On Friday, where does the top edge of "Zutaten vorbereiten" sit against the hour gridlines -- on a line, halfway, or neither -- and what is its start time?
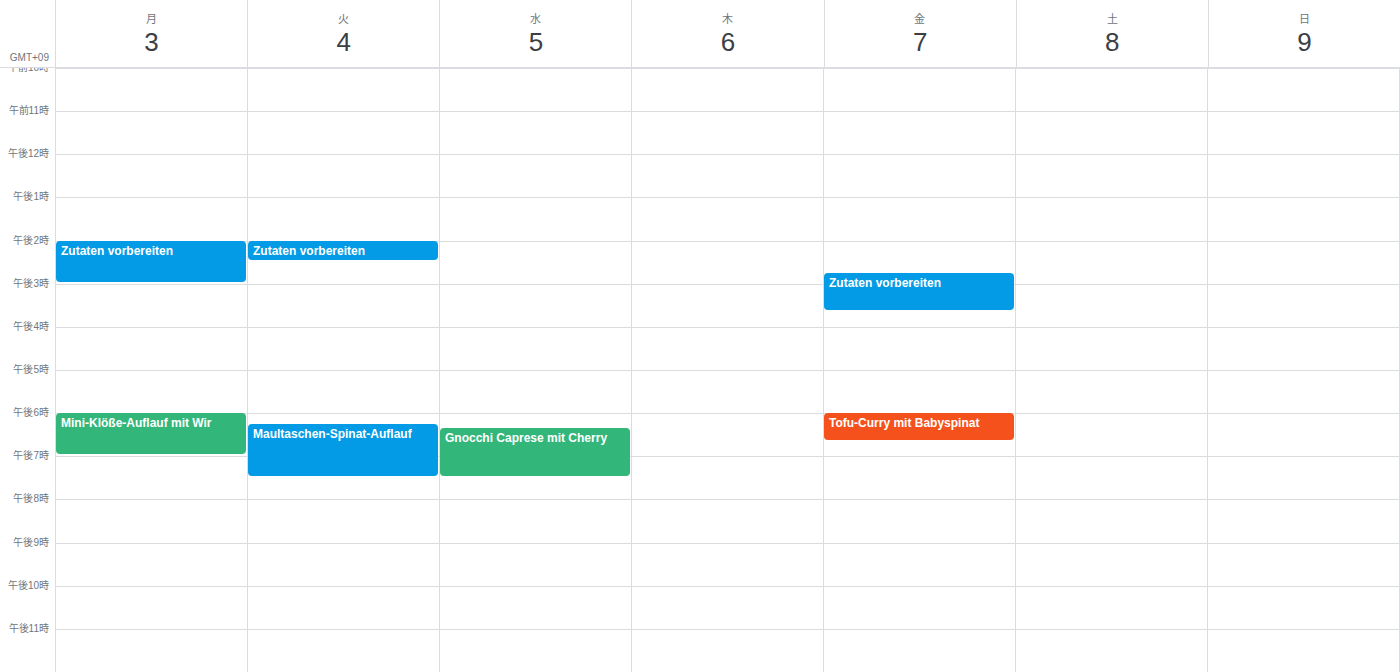
2:45 PM -- neither: three quarters of the way from the 2 PM line to the 3 PM line.